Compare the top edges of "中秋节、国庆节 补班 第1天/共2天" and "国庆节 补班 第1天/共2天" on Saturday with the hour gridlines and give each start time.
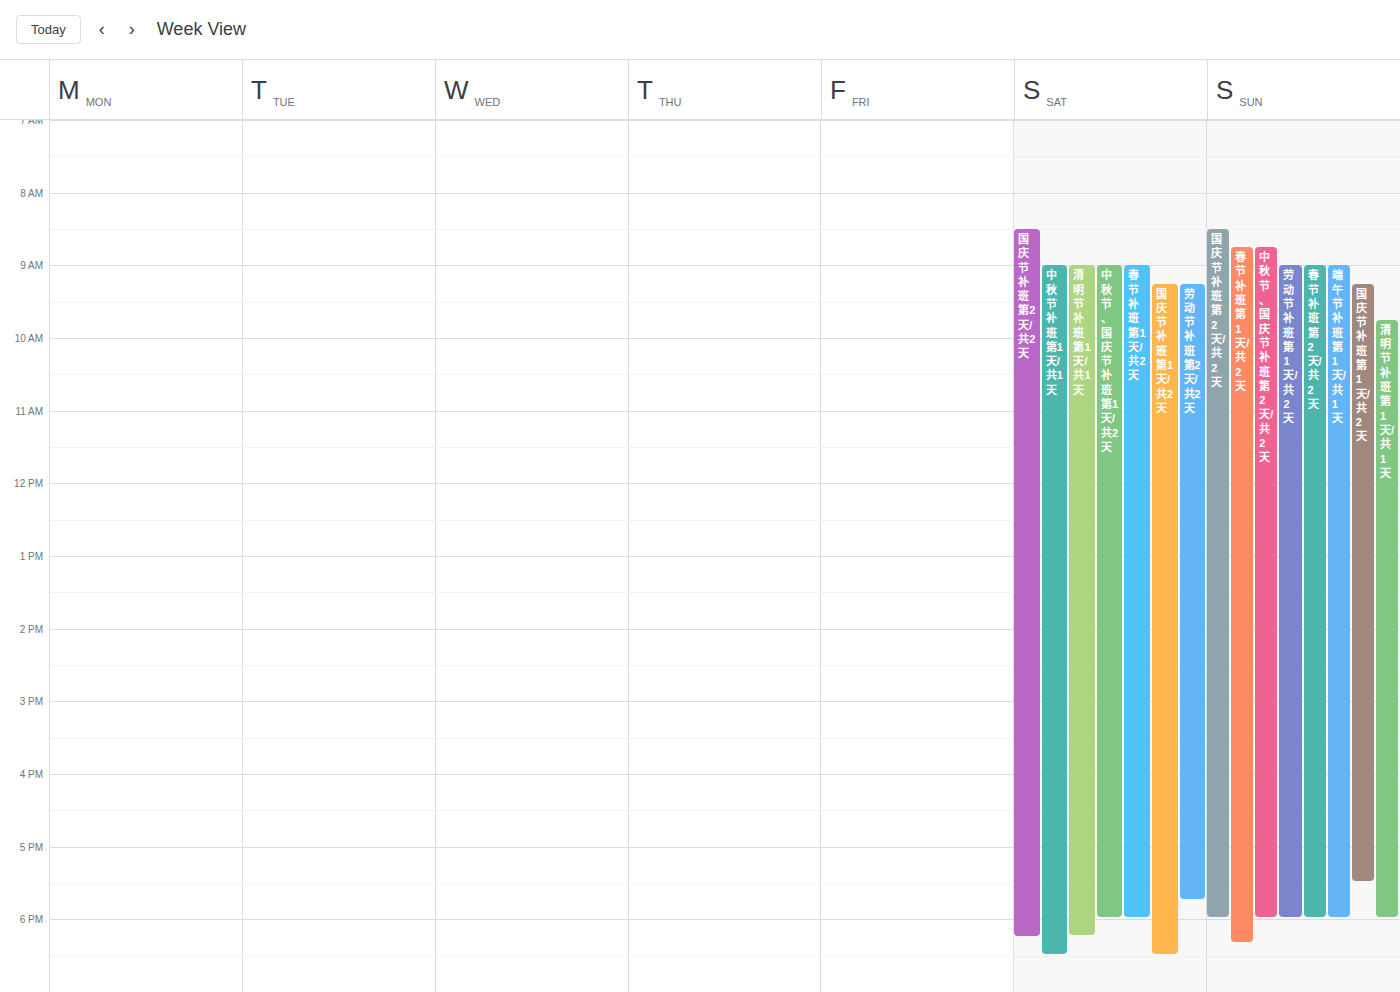
"中秋节、国庆节 补班 第1天/共2天": 09:00, exactly on the 09:00 line. "国庆节 补班 第1天/共2天": 09:15, neither: a quarter of the way from the 09:00 line to the 10:00 line.